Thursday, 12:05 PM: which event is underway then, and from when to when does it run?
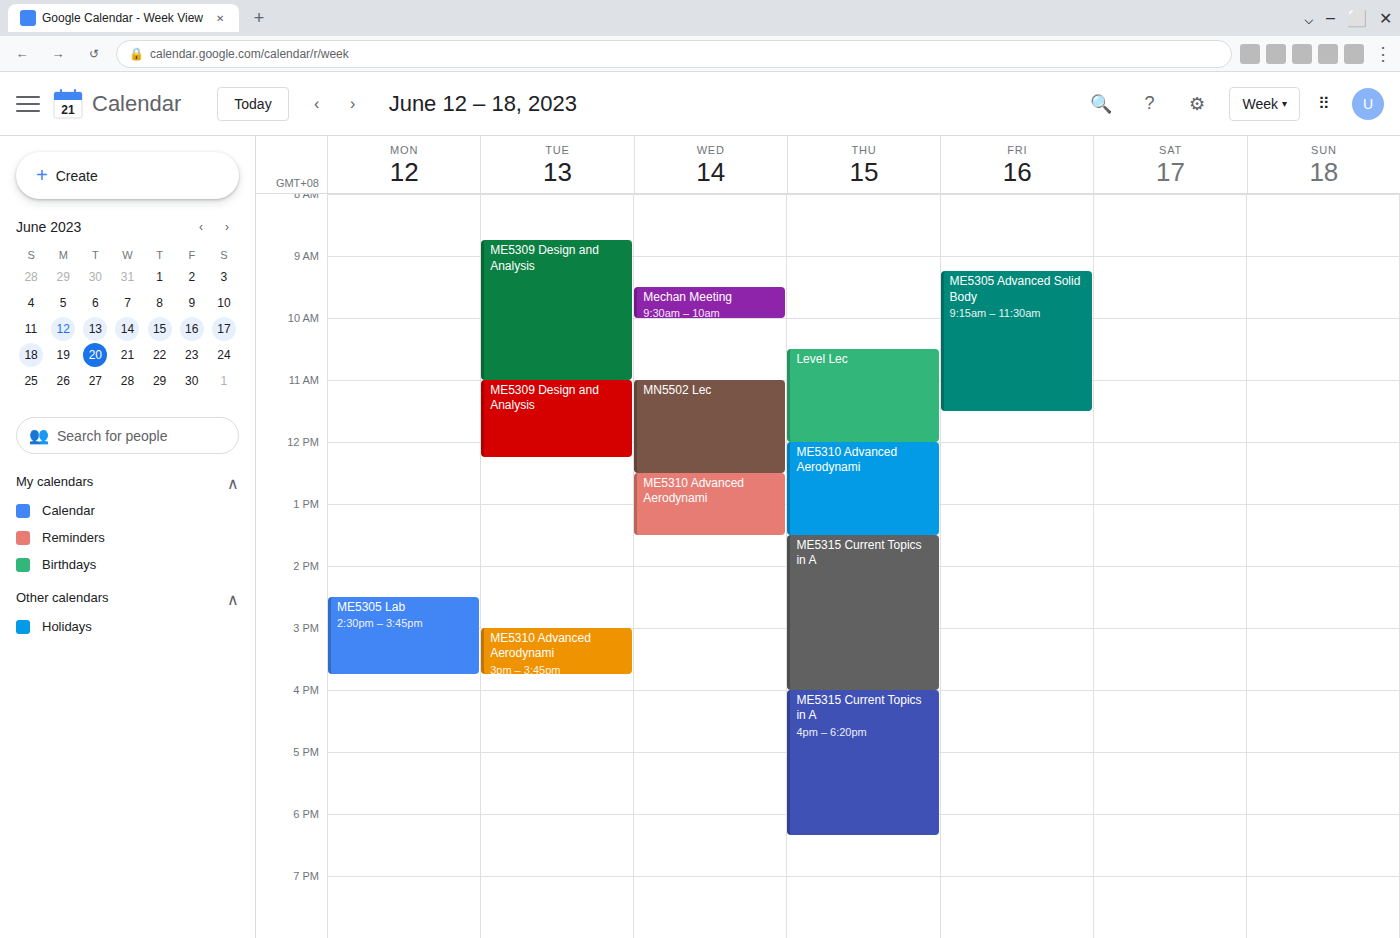
"ME5310 Advanced Aerodynami", 12:00 PM to 1:30 PM